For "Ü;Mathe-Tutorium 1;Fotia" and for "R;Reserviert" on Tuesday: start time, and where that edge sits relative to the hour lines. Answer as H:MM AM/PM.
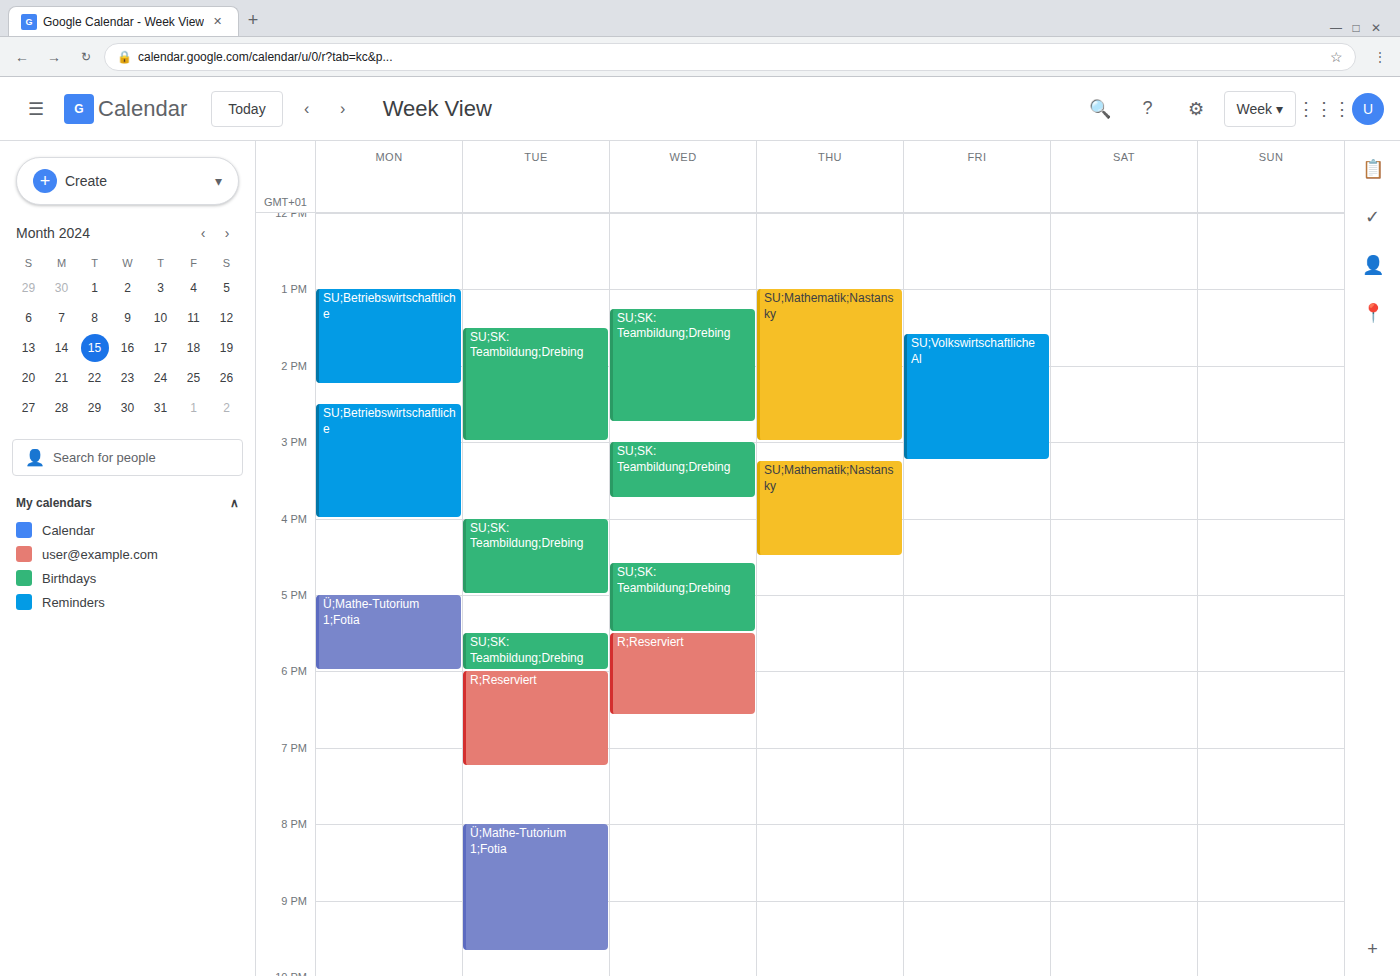
"Ü;Mathe-Tutorium 1;Fotia": 8:00 PM, exactly on the 8 PM line. "R;Reserviert": 6:00 PM, exactly on the 6 PM line.